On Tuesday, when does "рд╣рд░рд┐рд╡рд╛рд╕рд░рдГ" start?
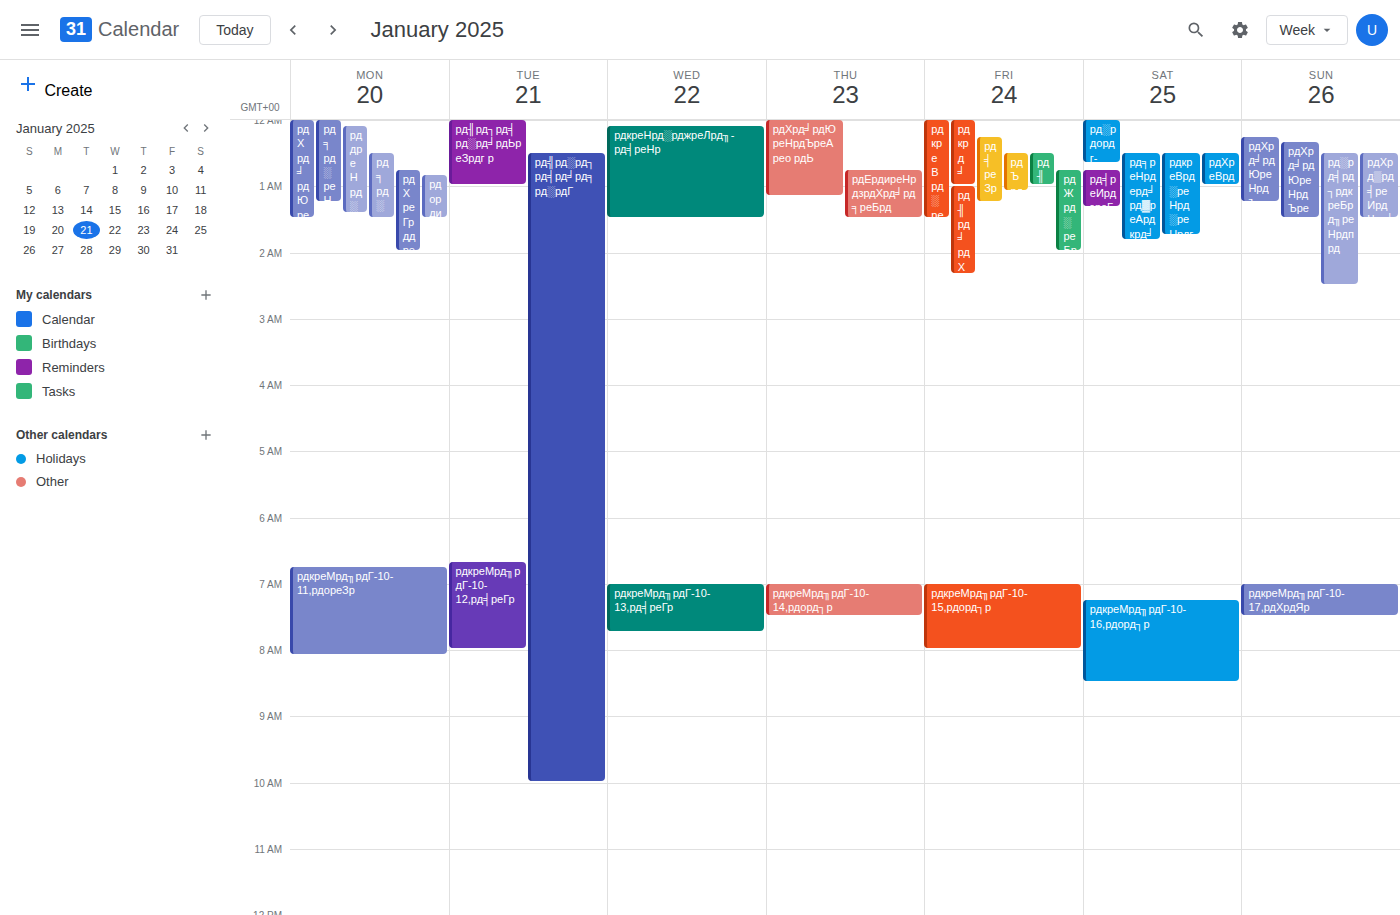
12:30 AM